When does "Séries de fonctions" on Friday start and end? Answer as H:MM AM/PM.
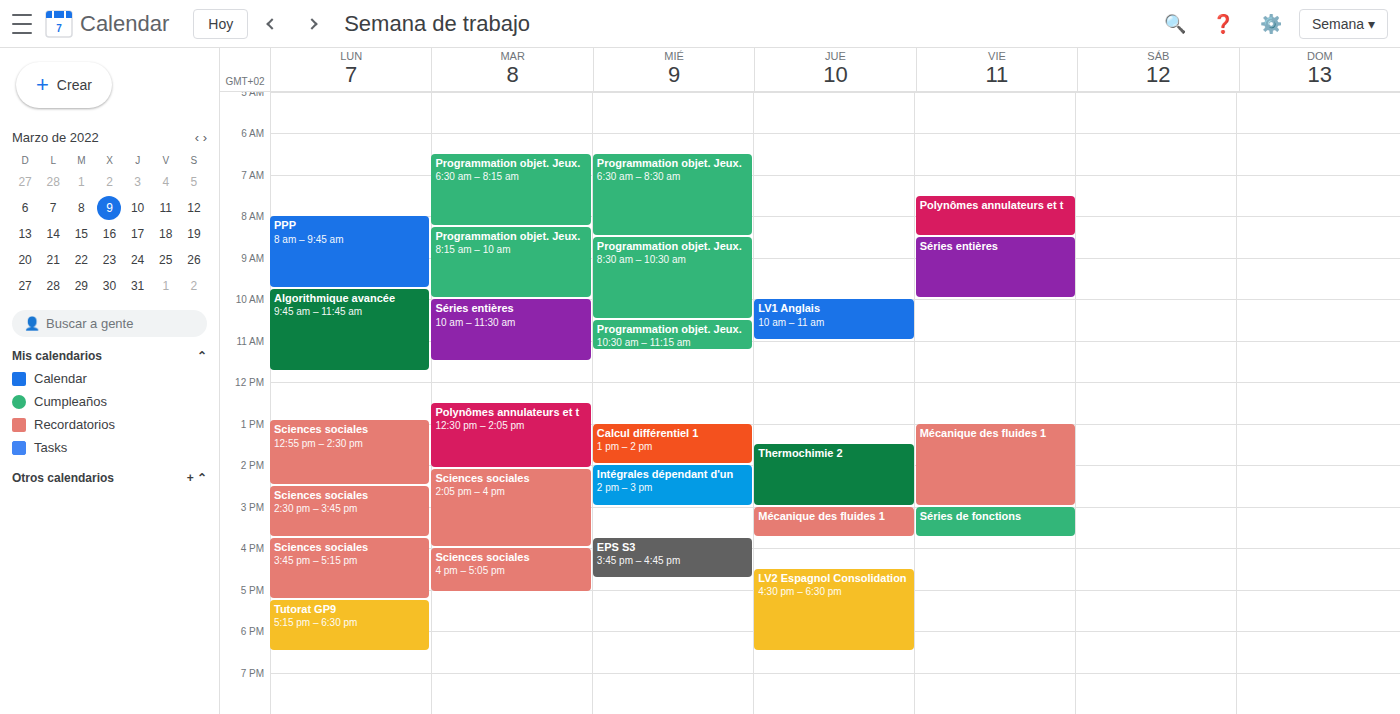
3:00 PM to 3:45 PM